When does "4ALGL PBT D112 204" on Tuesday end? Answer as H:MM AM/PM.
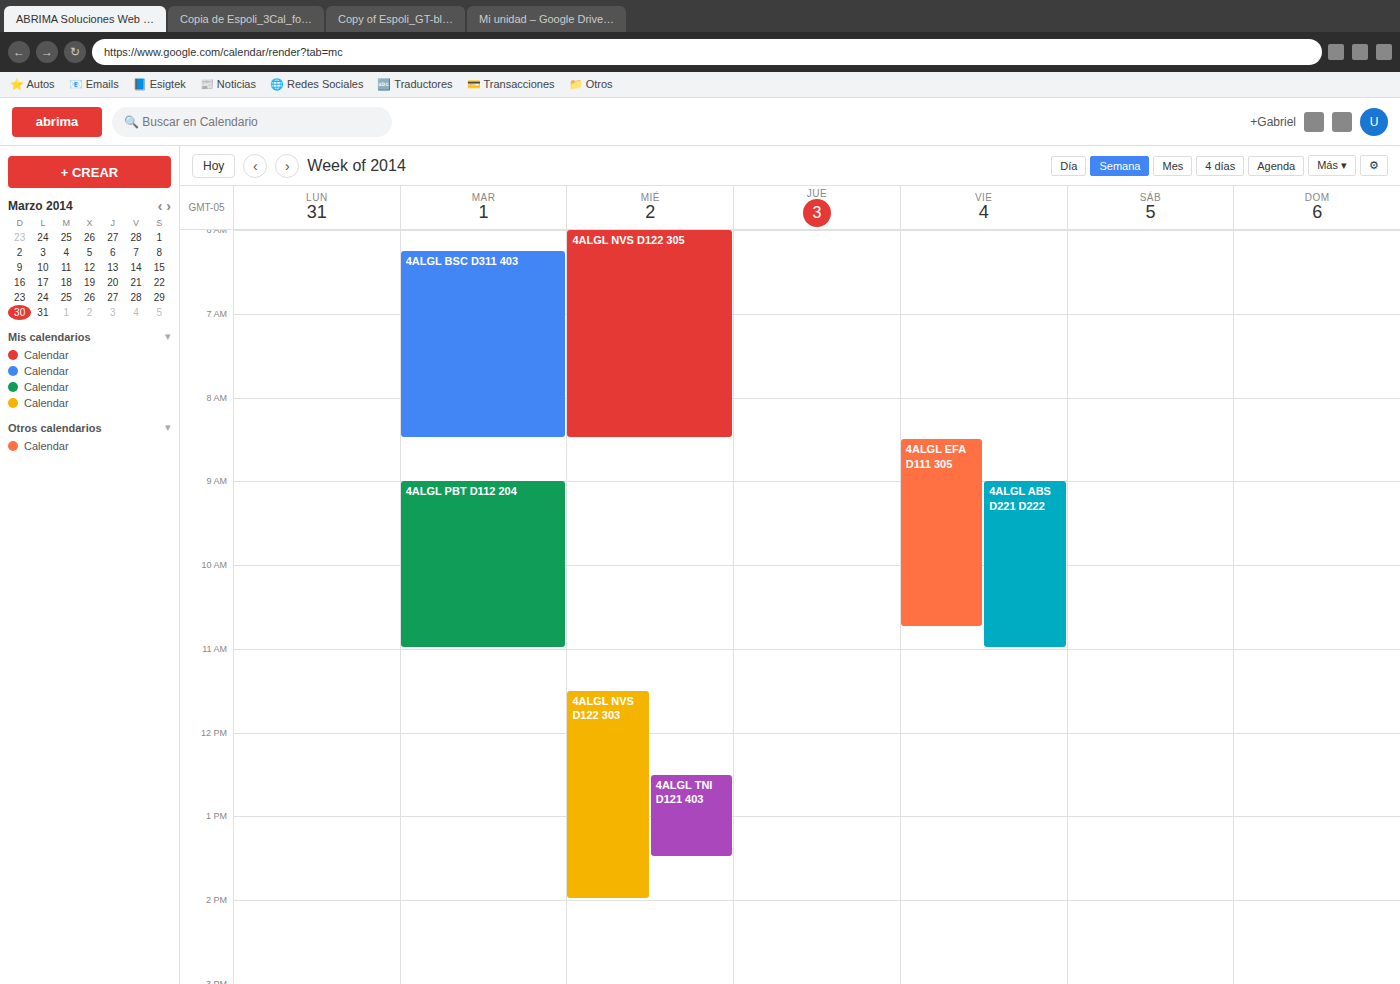
11:00 AM